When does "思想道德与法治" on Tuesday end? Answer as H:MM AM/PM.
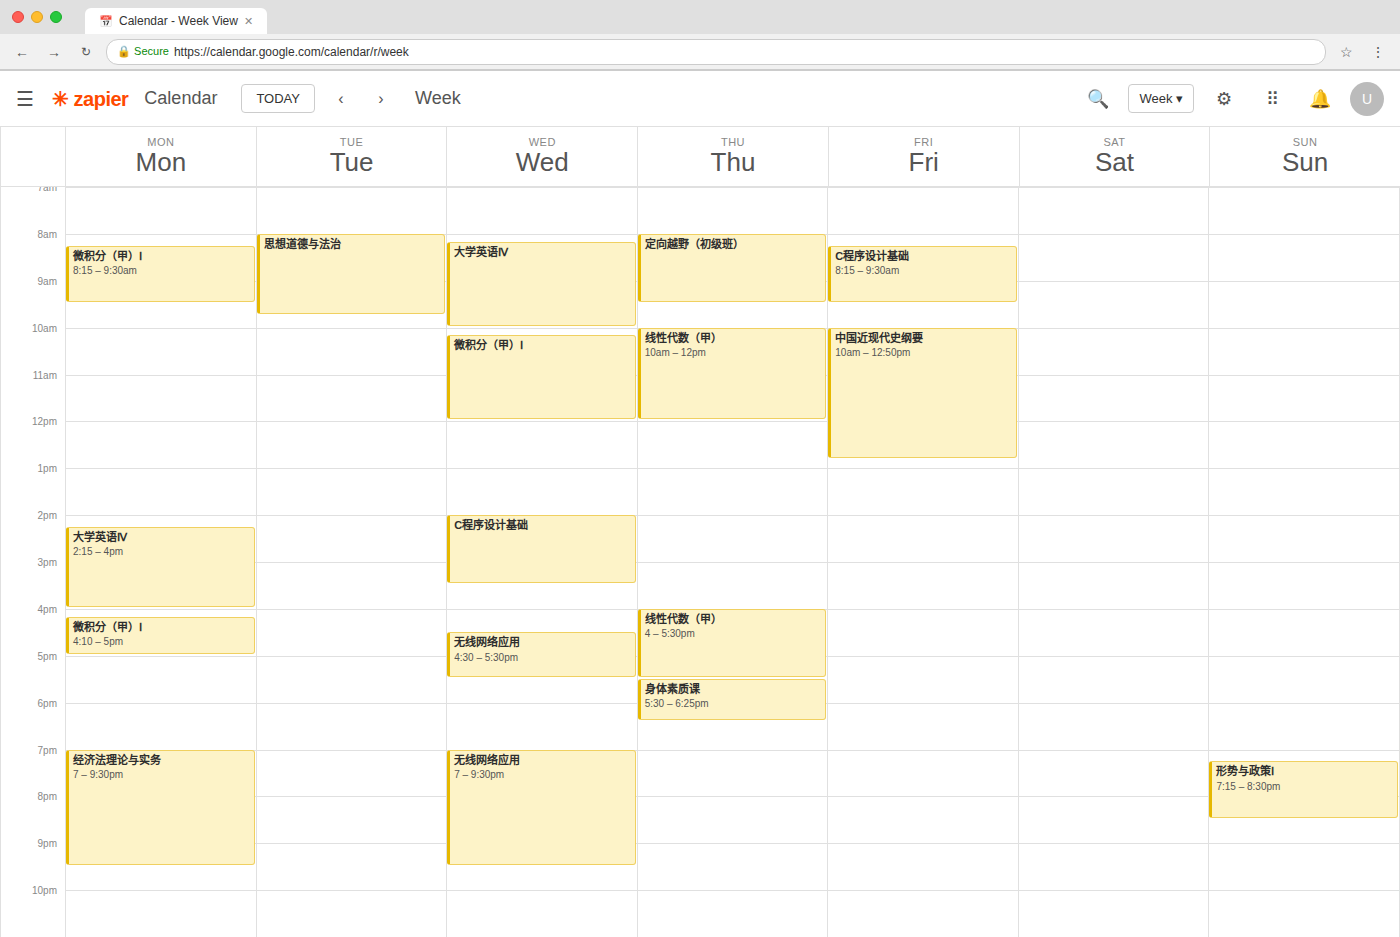
9:45 AM